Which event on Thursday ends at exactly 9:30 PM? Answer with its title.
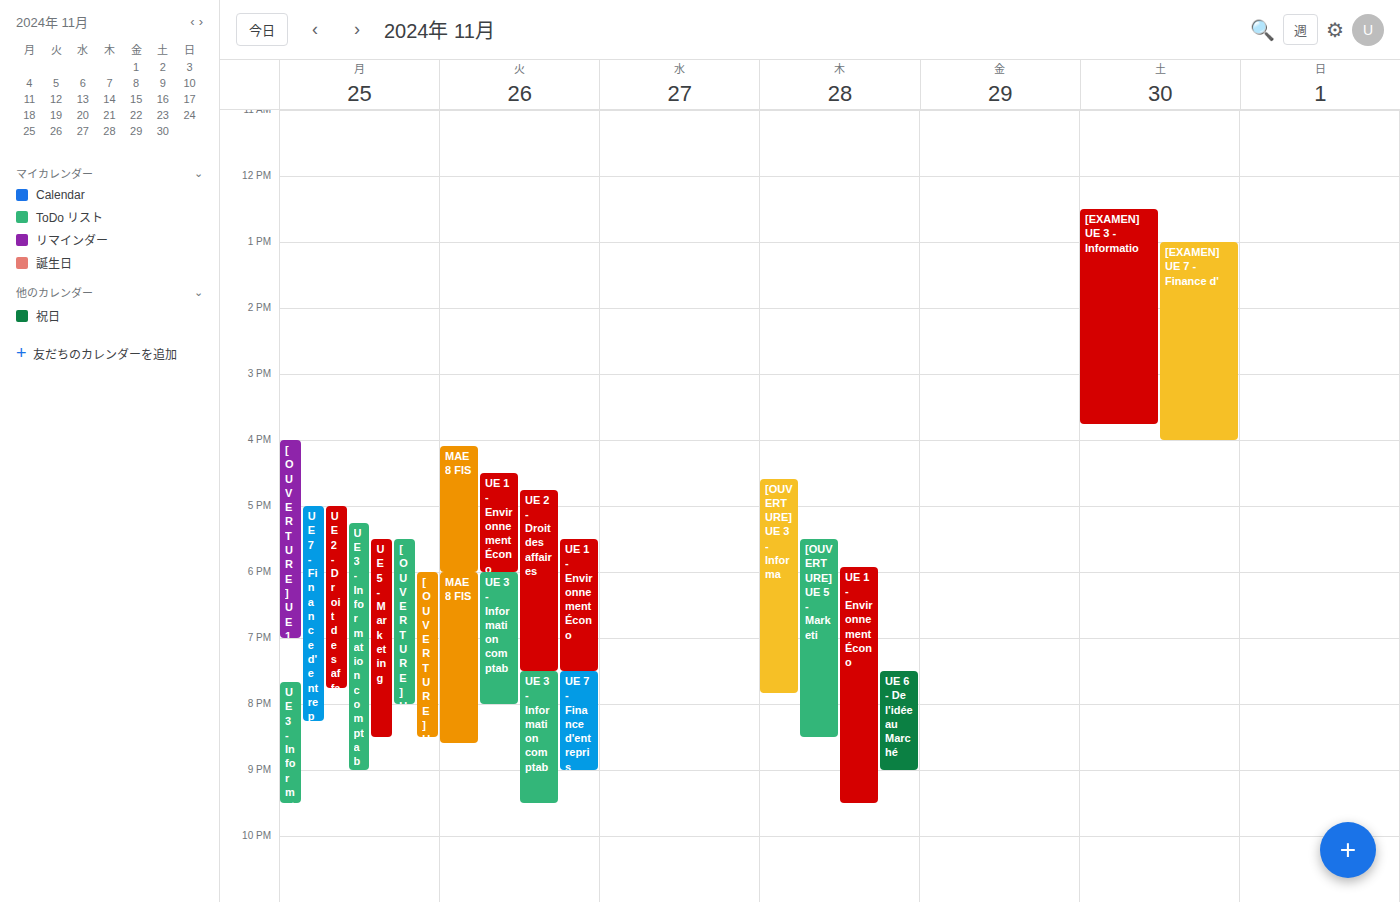
"UE 1 - Environnement Écono"